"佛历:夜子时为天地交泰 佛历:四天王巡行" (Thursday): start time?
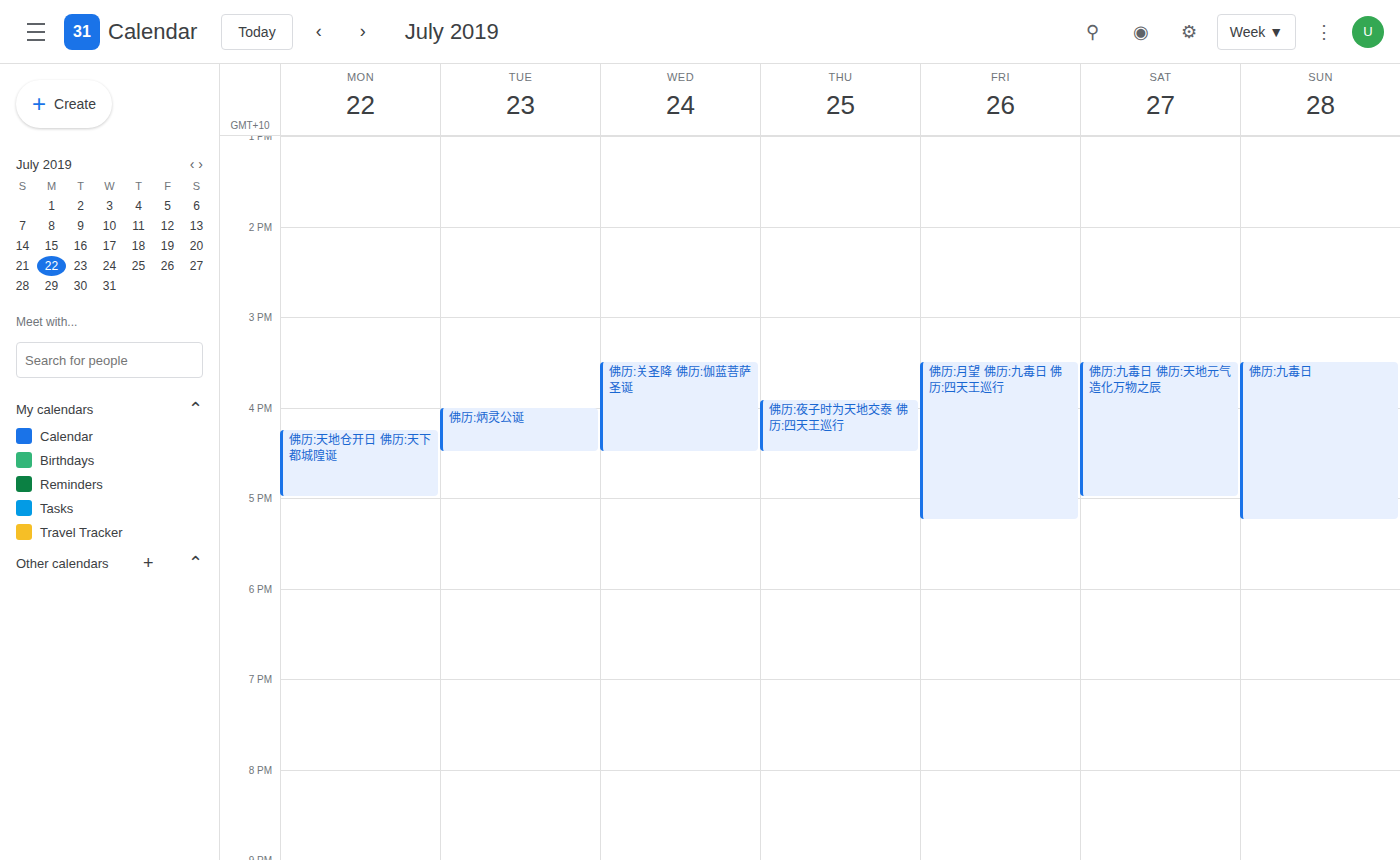
3:55 PM